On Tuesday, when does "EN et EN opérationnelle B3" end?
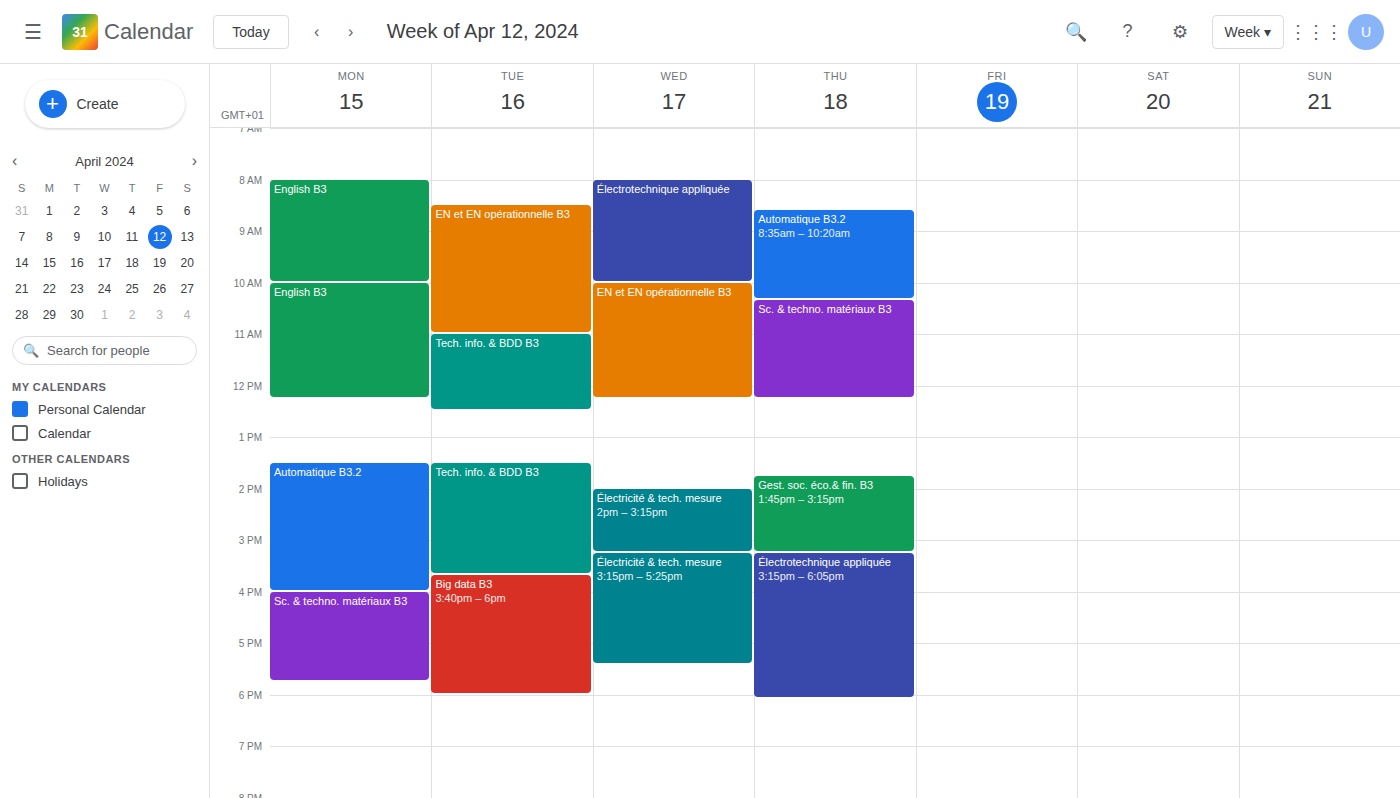
11:00 AM